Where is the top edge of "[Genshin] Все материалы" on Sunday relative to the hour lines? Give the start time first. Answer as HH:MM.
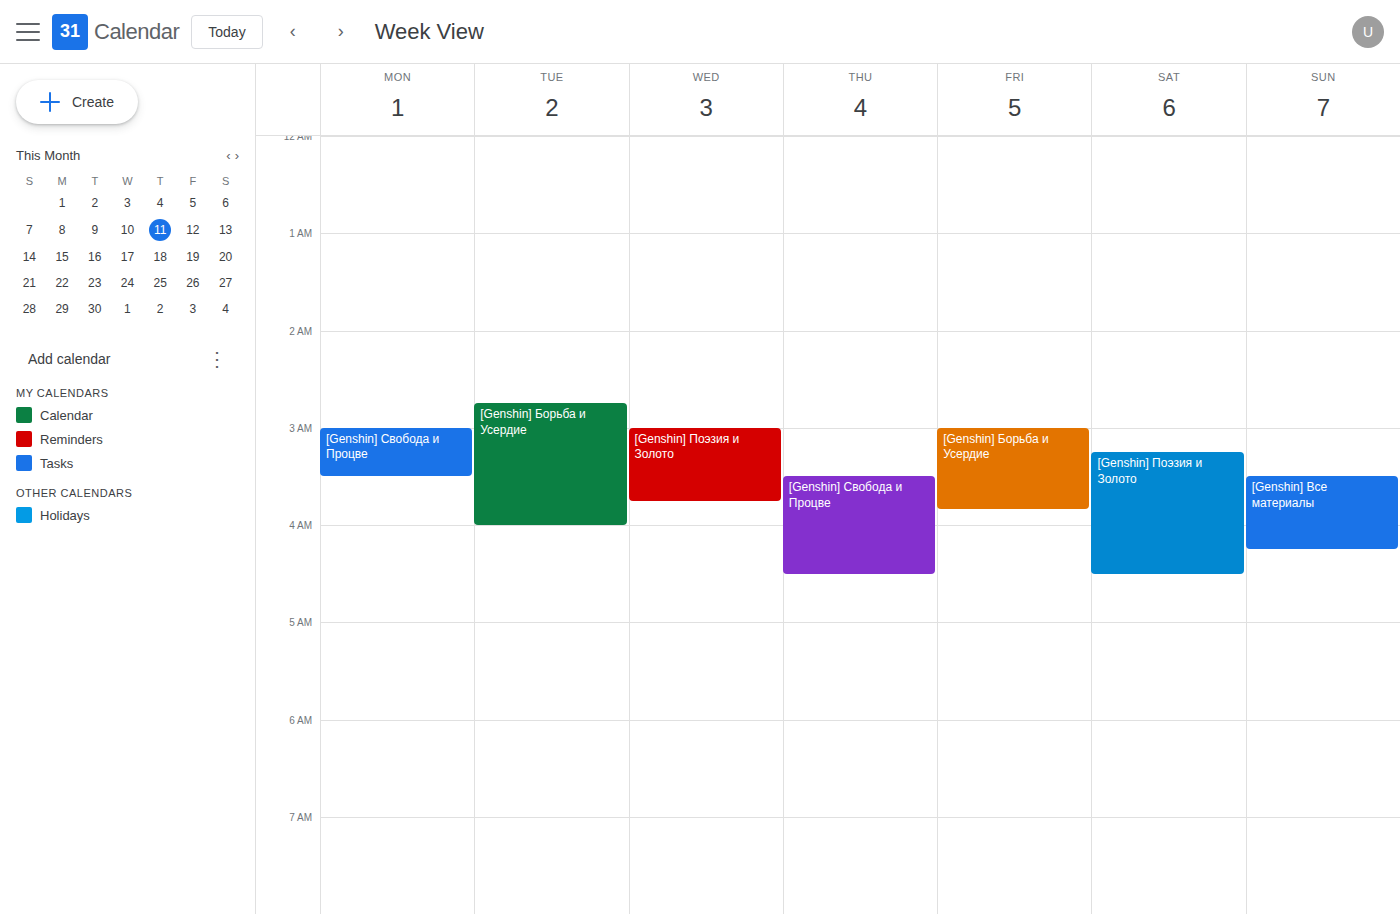
03:30 -- halfway between the 03:00 and 04:00 lines.